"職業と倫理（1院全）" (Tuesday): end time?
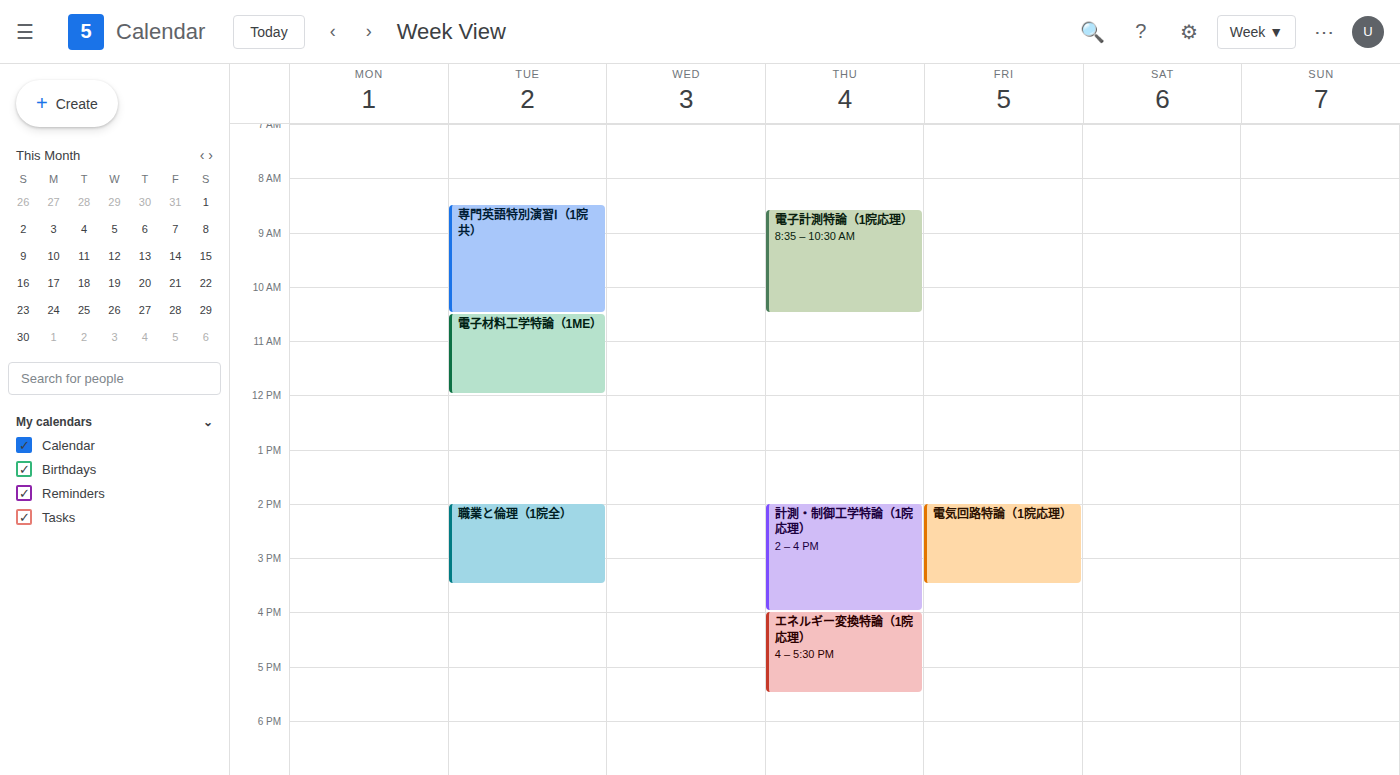
3:30 PM